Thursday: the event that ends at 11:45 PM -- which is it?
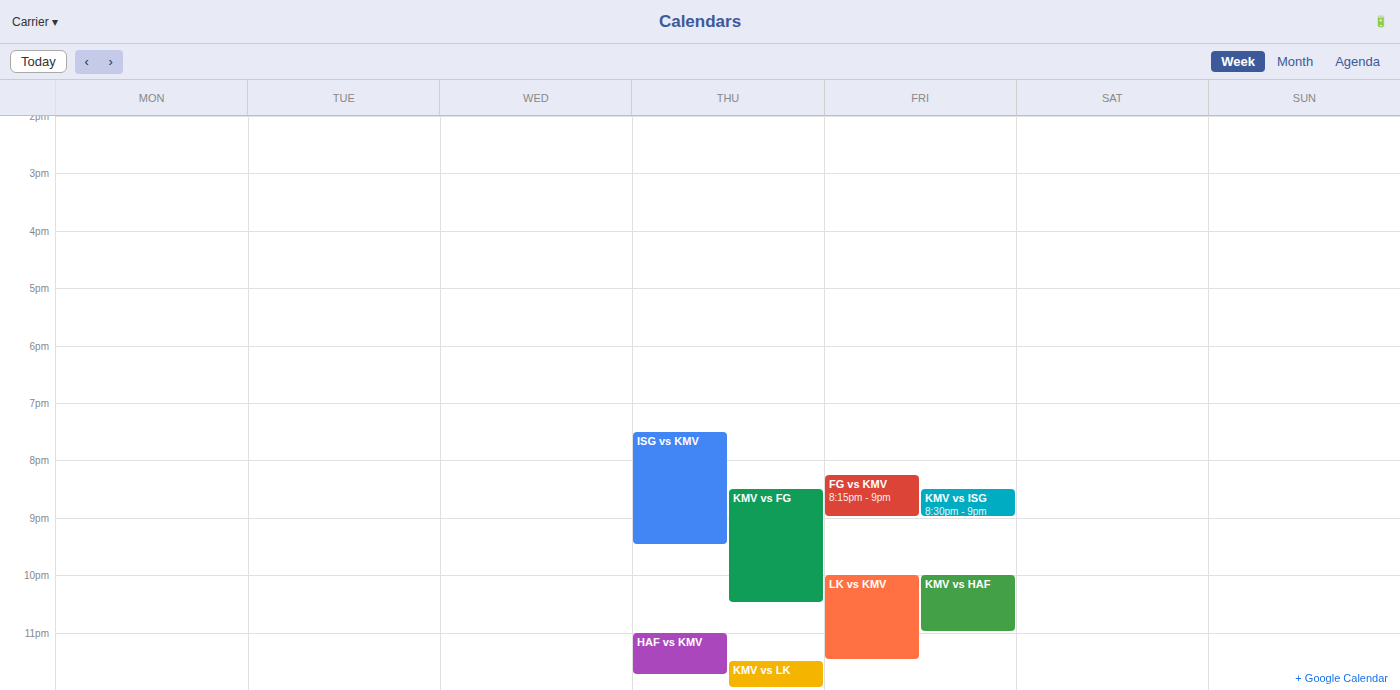
"HAF vs KMV"